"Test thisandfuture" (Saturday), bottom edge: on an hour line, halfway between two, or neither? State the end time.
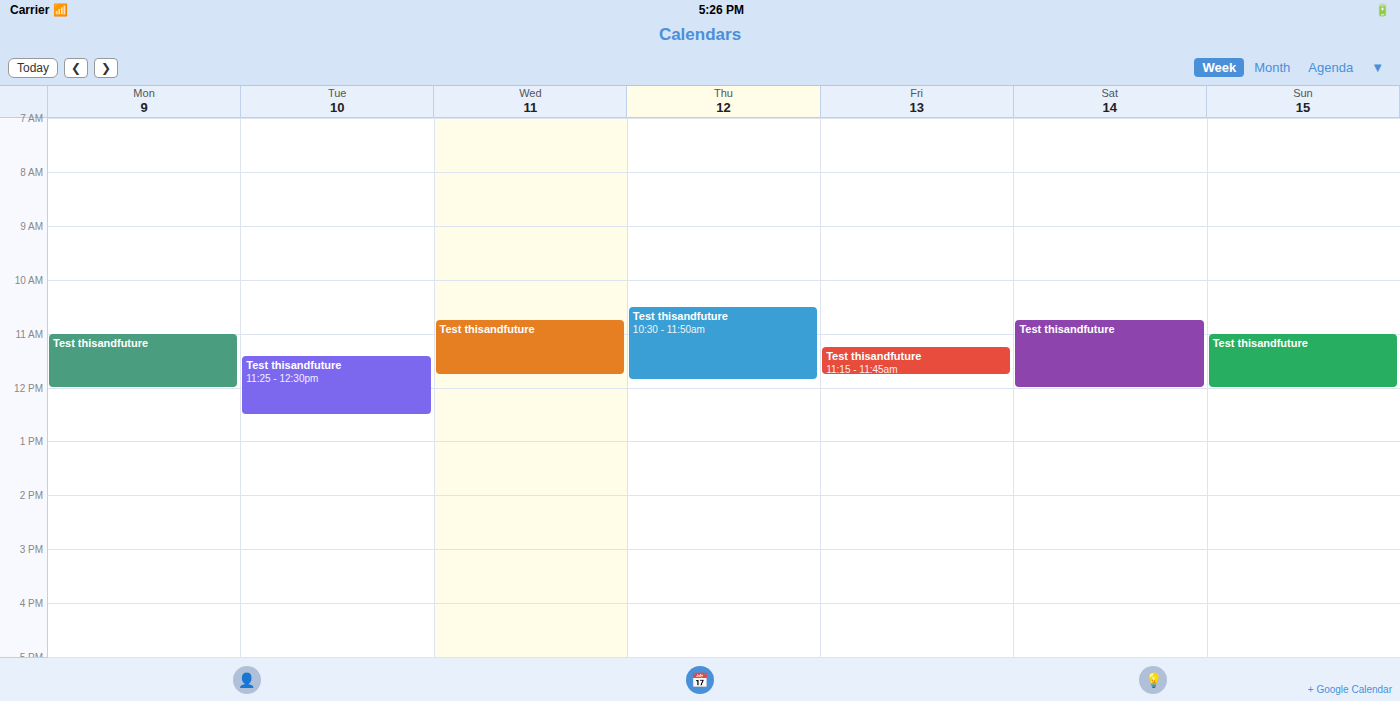
12:00 -- exactly on the 12:00 line.